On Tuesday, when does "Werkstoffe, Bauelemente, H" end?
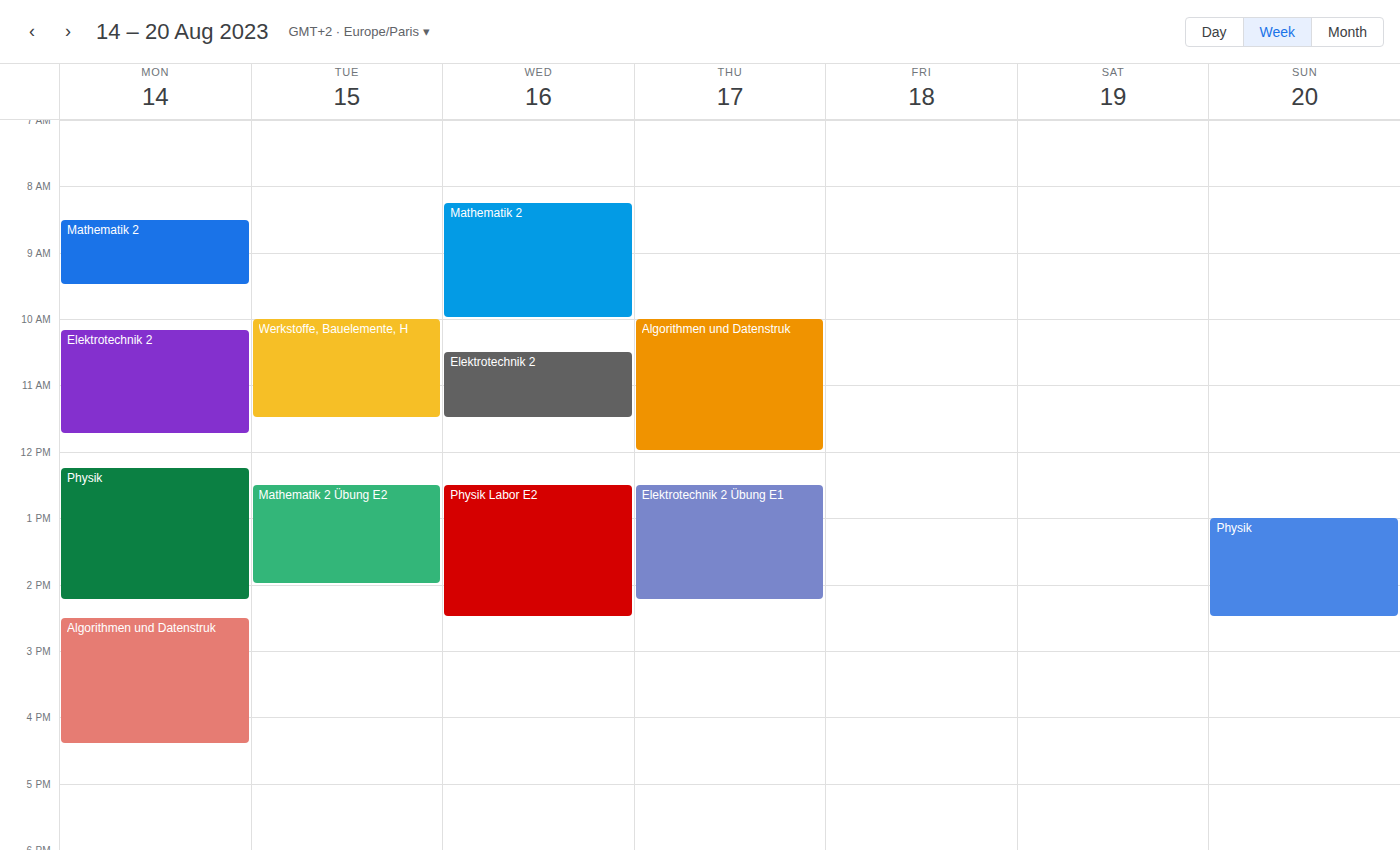
11:30 AM